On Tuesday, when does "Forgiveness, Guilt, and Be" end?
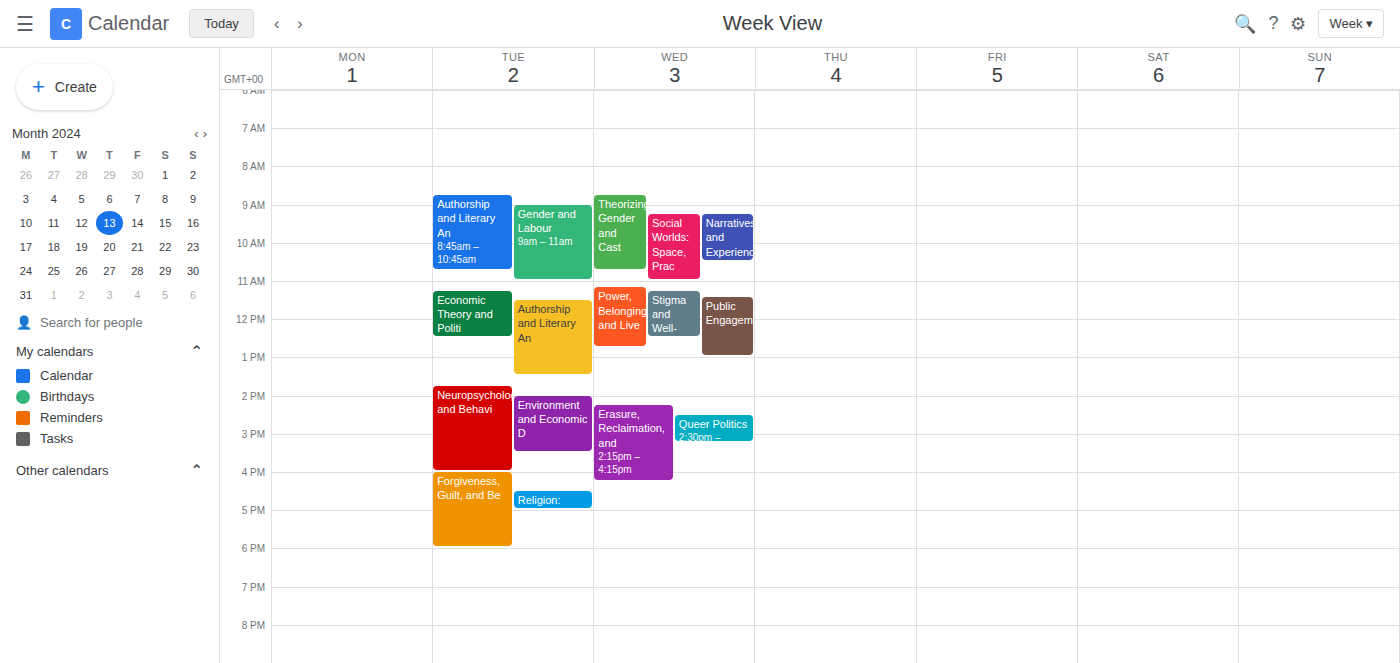
6:00 PM